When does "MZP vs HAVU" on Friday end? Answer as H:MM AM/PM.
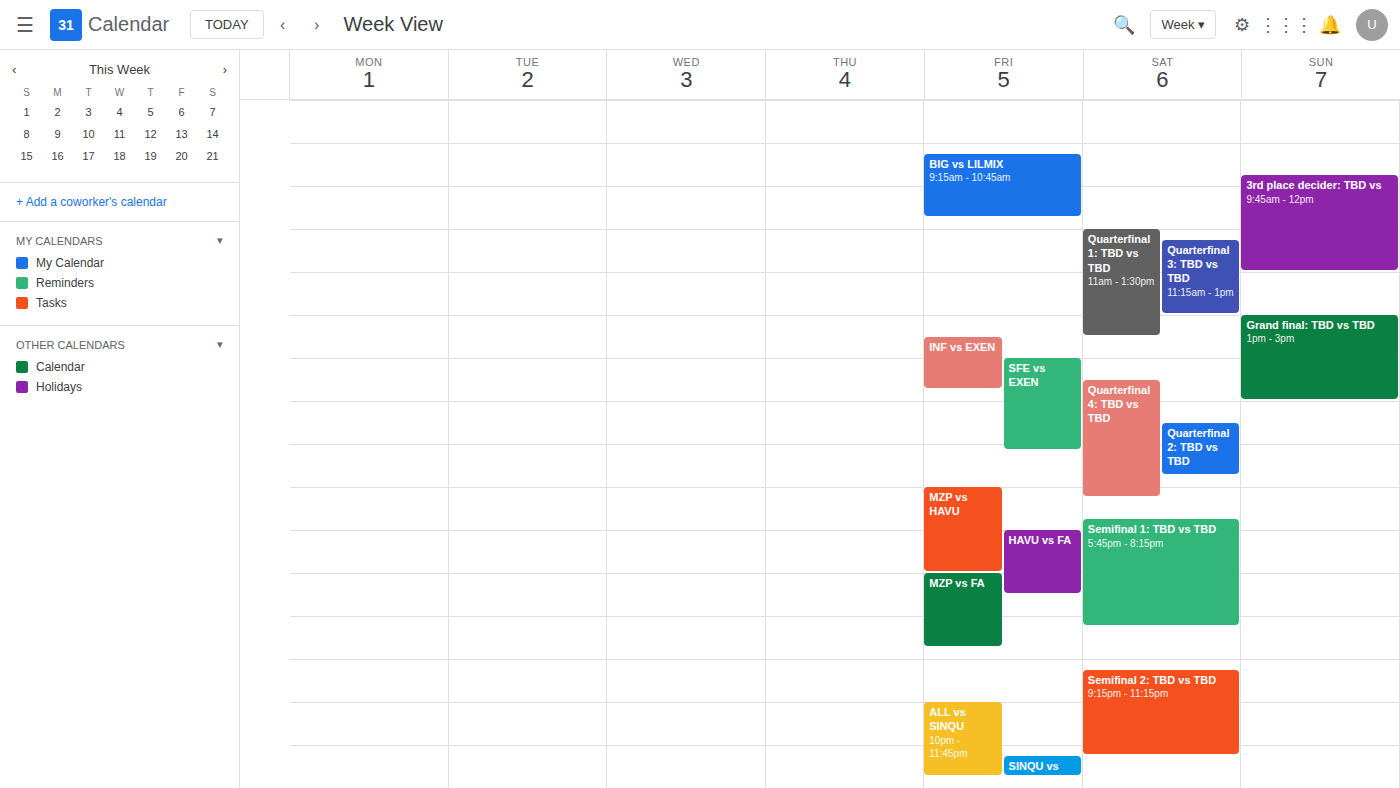
7:00 PM